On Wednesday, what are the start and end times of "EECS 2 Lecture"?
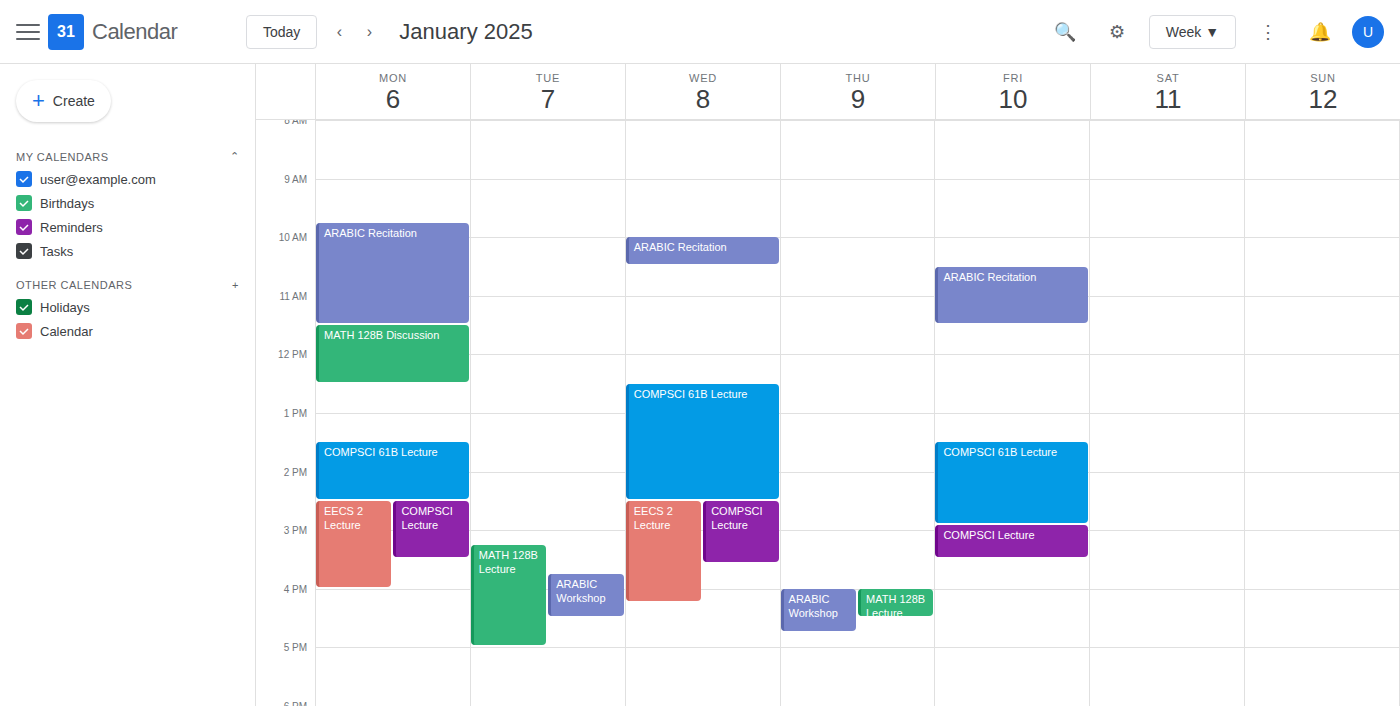
2:30 PM to 4:15 PM